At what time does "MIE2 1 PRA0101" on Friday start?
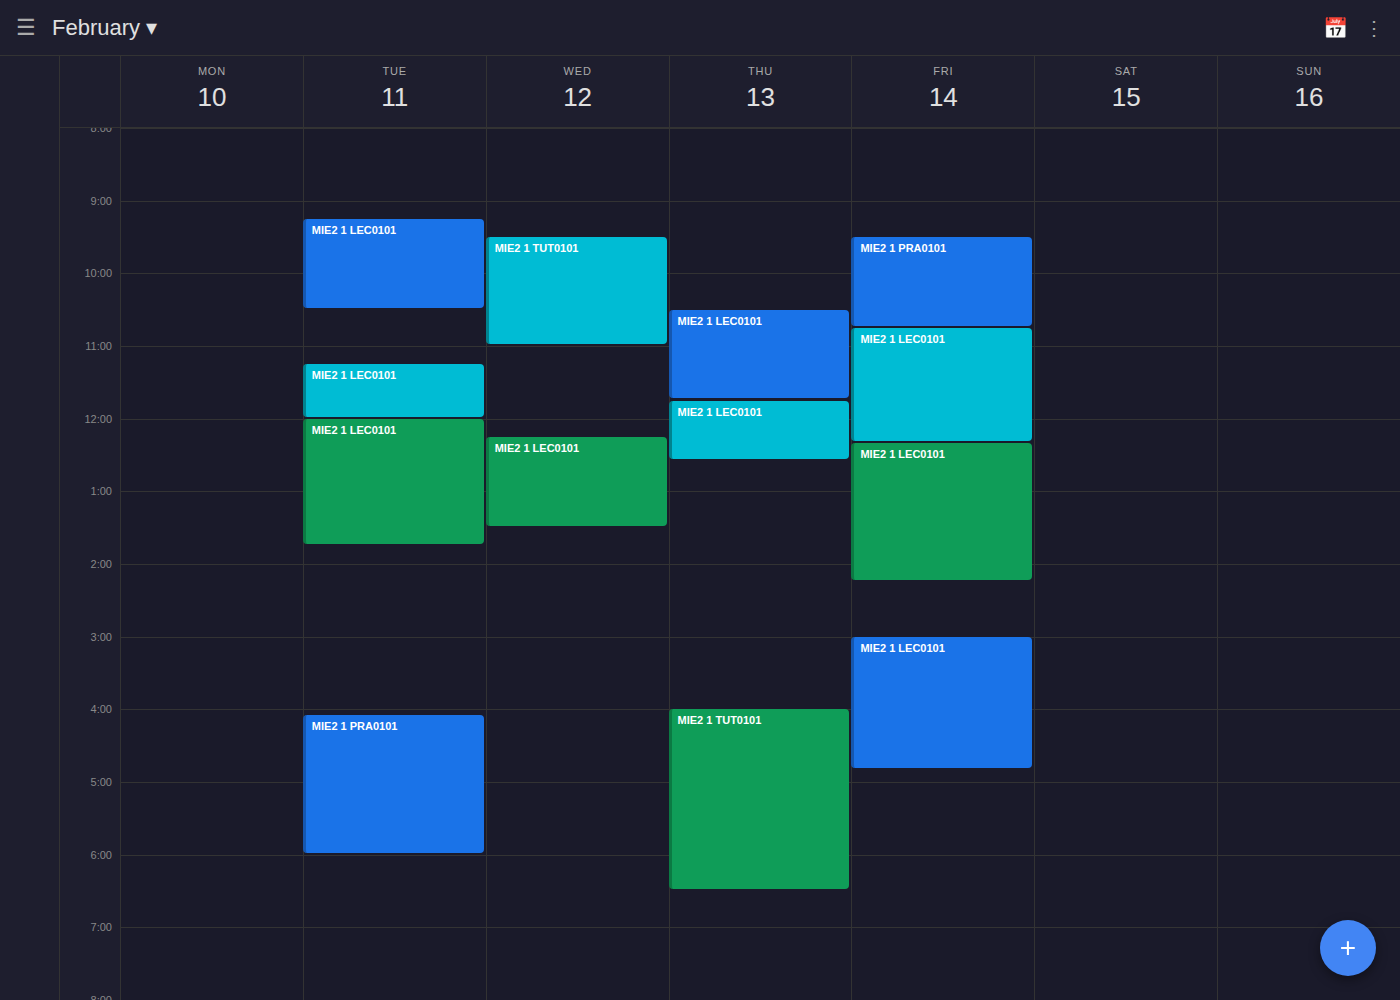
9:30 AM